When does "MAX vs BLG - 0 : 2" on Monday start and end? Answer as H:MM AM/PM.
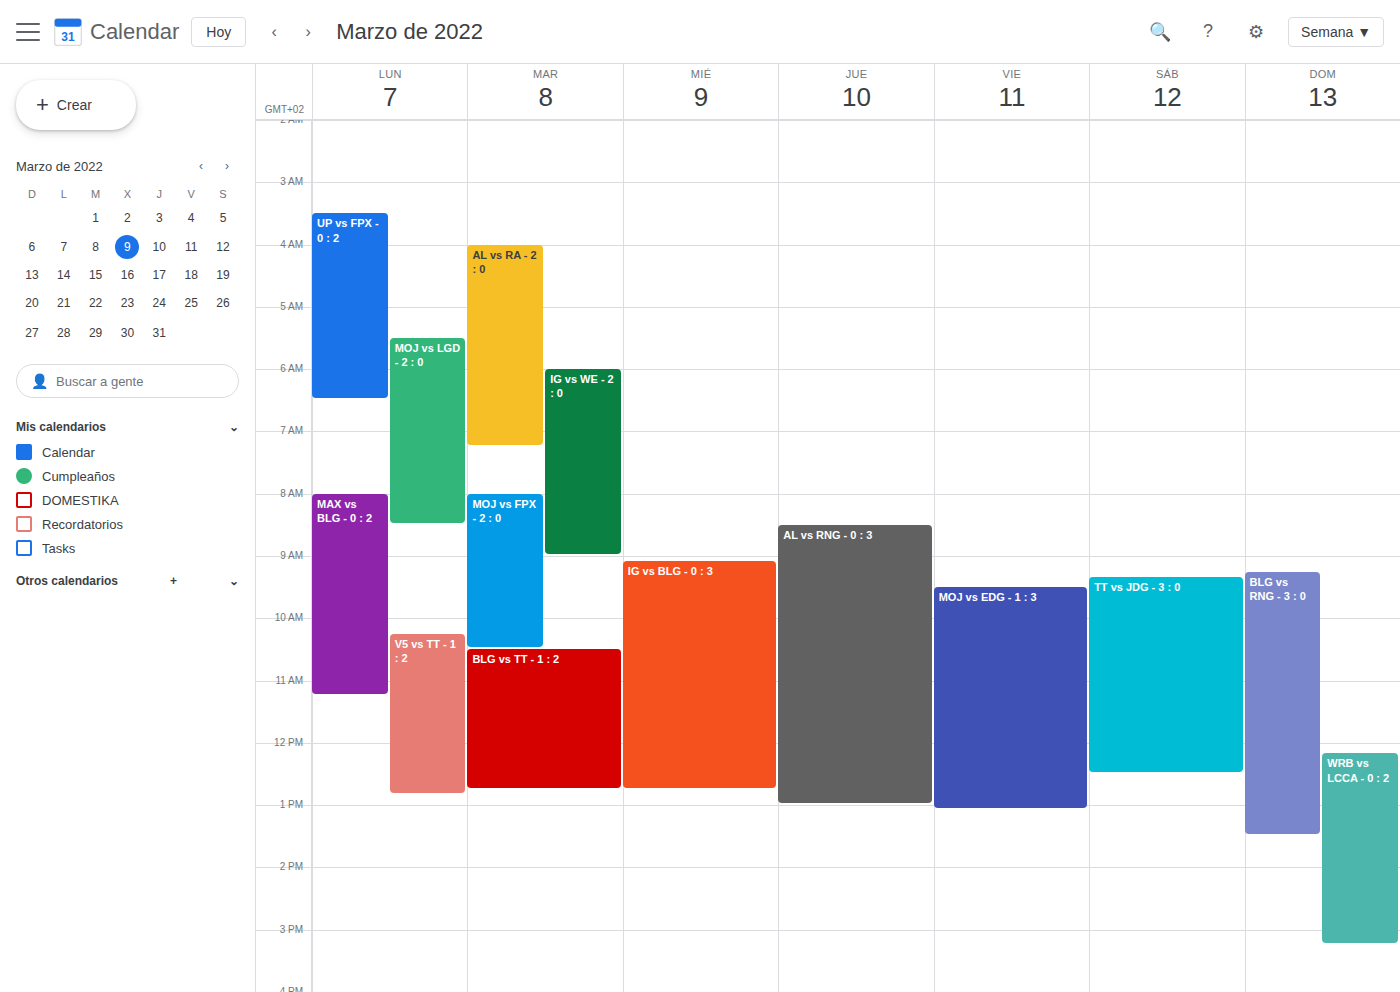
8:00 AM to 11:15 AM